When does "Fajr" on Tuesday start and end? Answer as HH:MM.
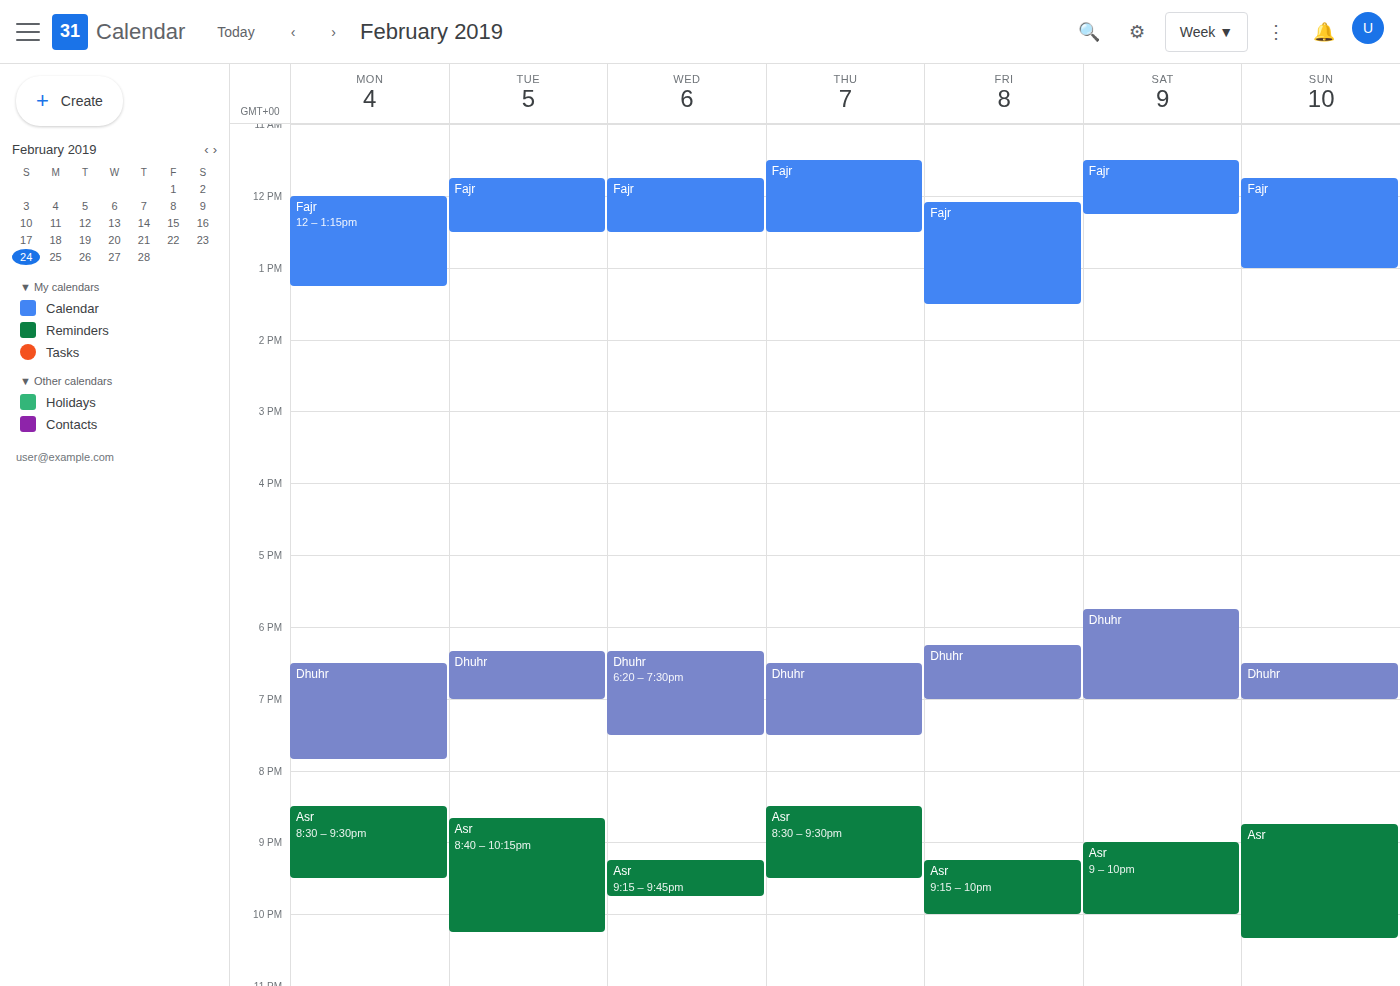
11:45 to 12:30